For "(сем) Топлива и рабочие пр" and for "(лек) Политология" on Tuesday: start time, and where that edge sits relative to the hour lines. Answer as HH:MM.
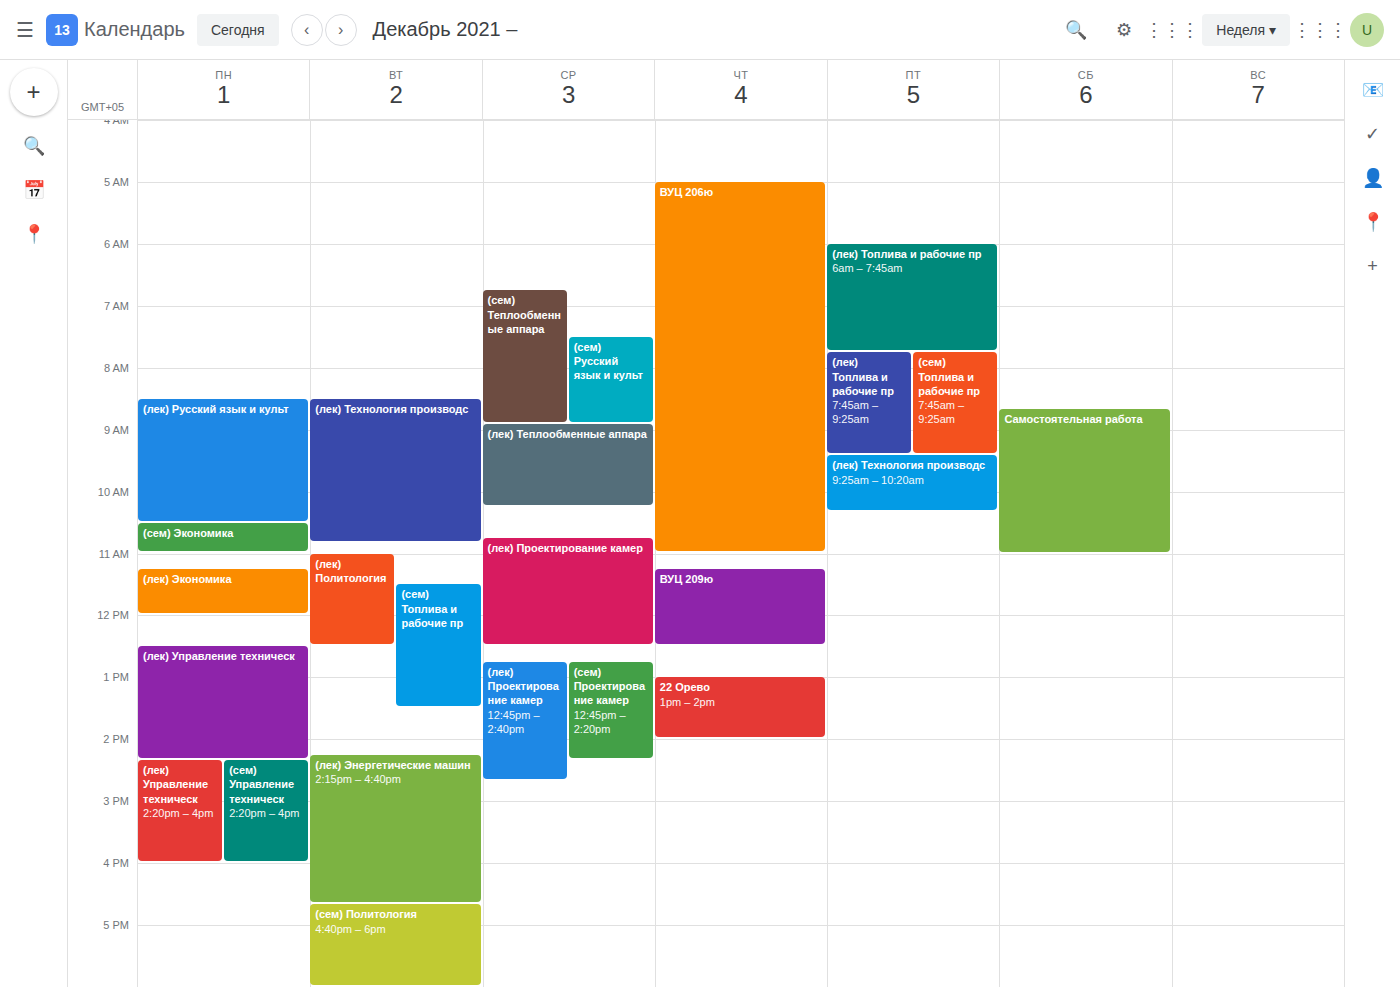
"(сем) Топлива и рабочие пр": 11:30, halfway between the 11:00 and 12:00 lines. "(лек) Политология": 11:00, exactly on the 11:00 line.